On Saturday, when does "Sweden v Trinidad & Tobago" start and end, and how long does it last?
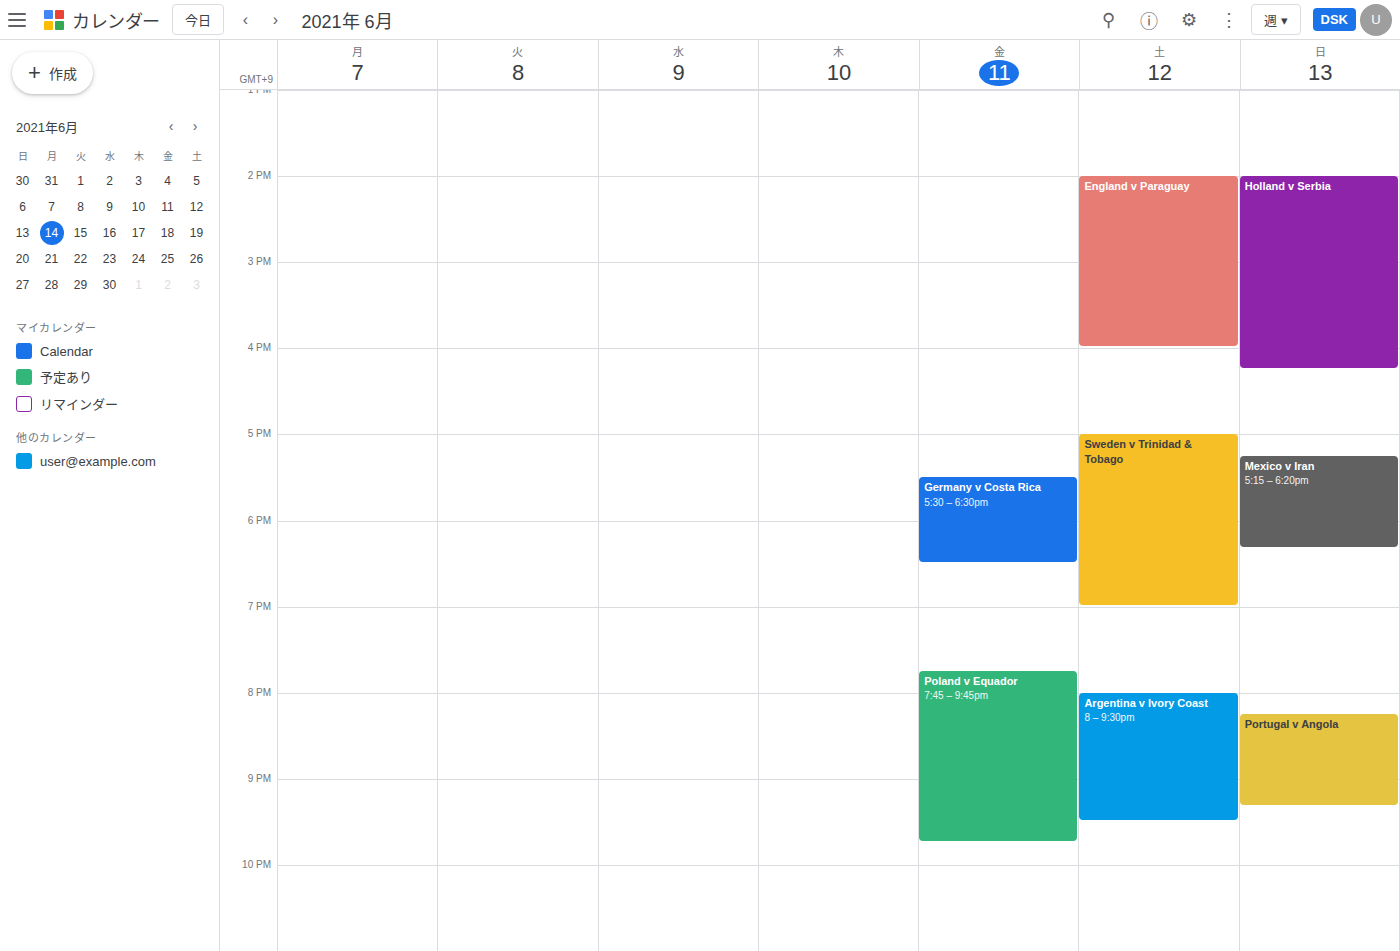
5:00 PM to 7:00 PM, 2 hours